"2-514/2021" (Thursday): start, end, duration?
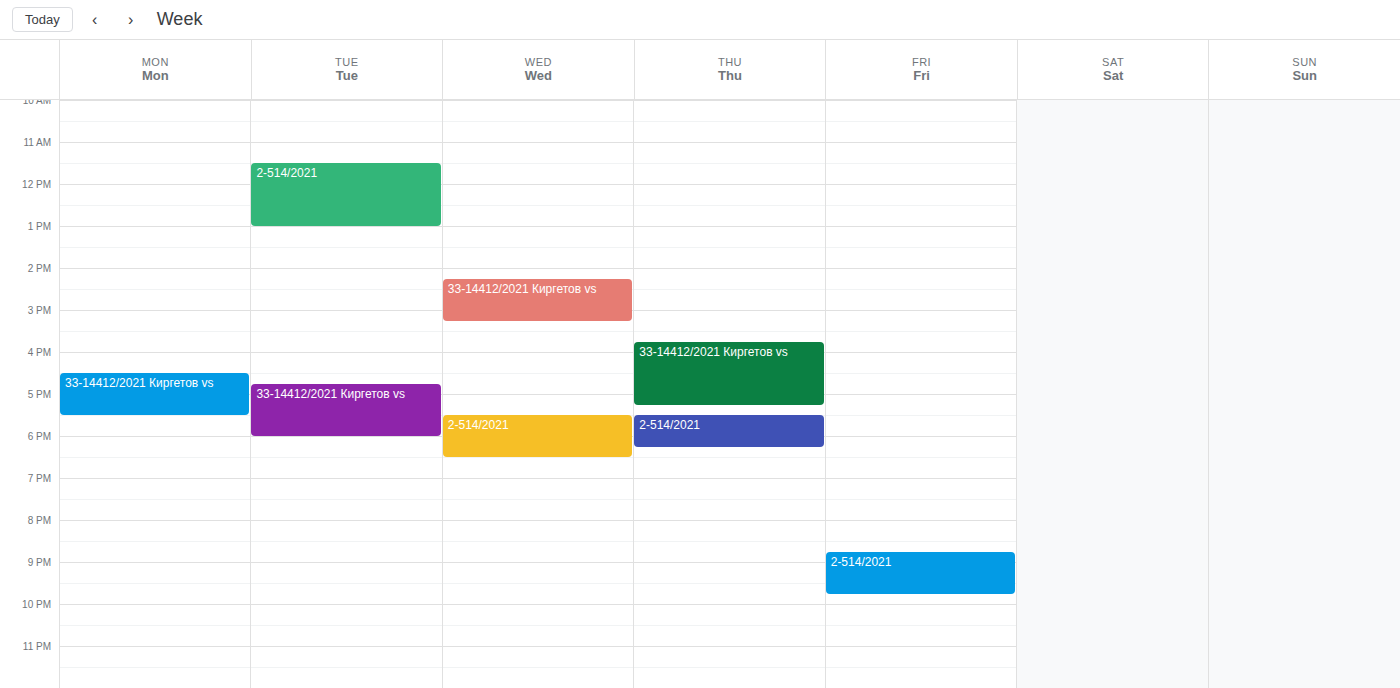
5:30 PM to 6:15 PM, 45 minutes